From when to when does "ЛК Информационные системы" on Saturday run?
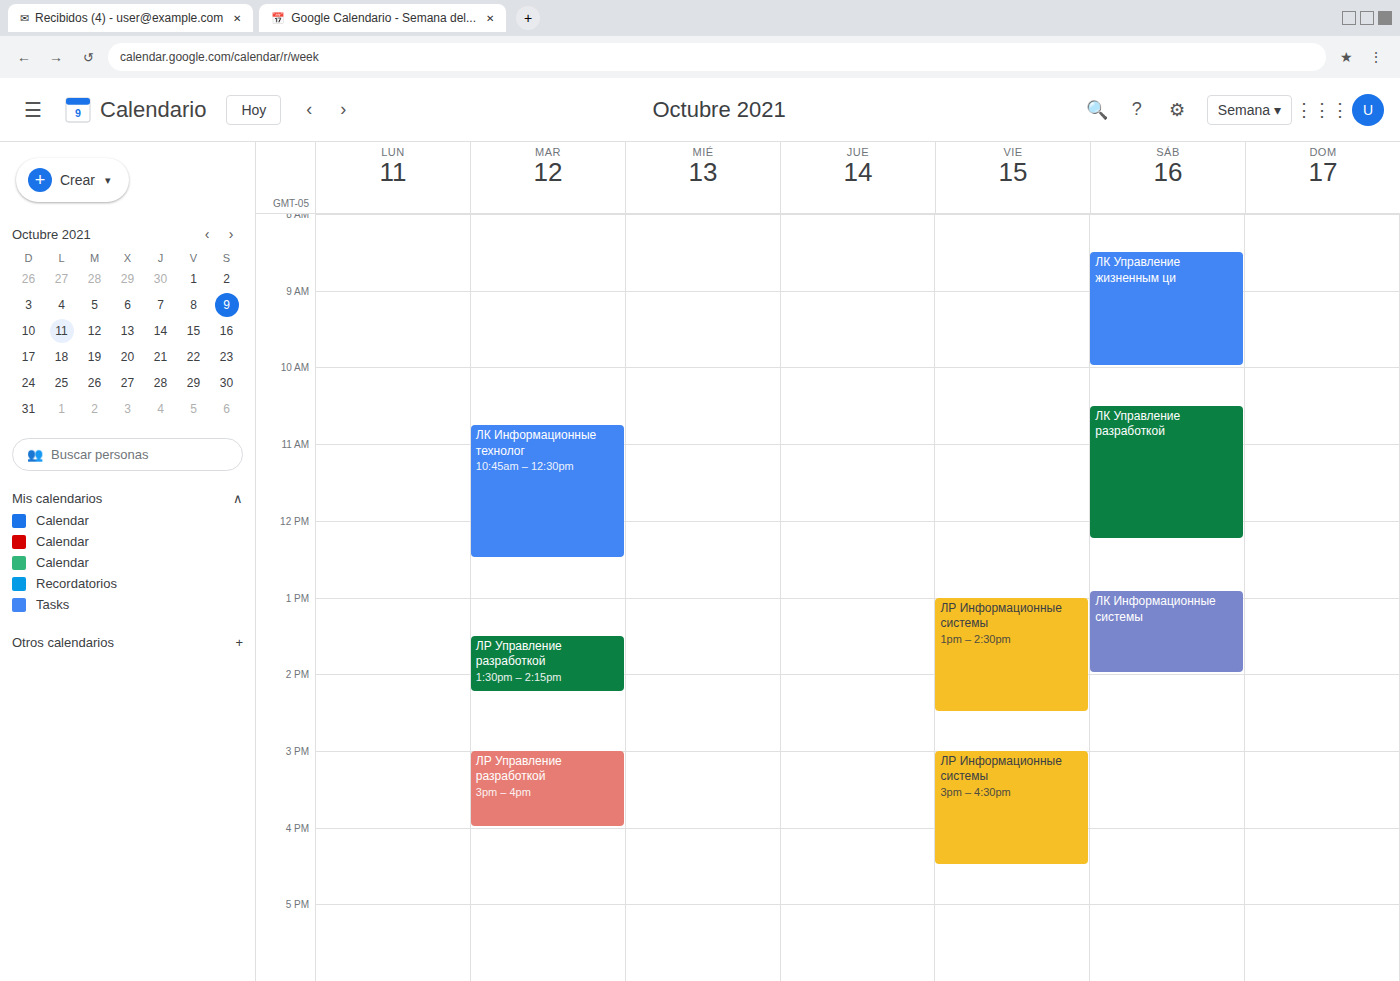
12:55 PM to 2:00 PM